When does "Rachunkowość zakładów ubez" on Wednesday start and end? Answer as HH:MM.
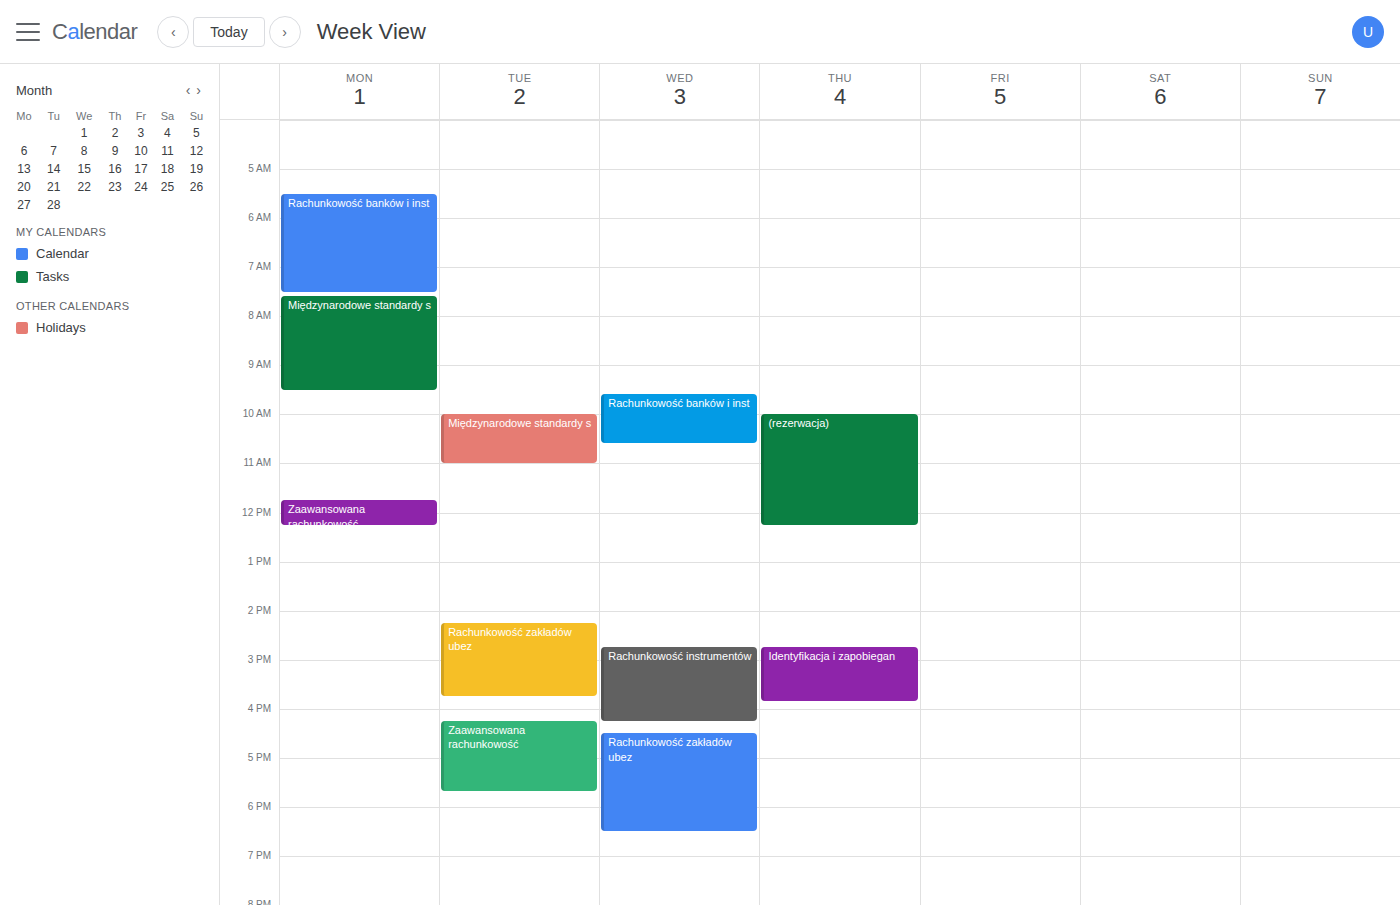
16:30 to 18:30